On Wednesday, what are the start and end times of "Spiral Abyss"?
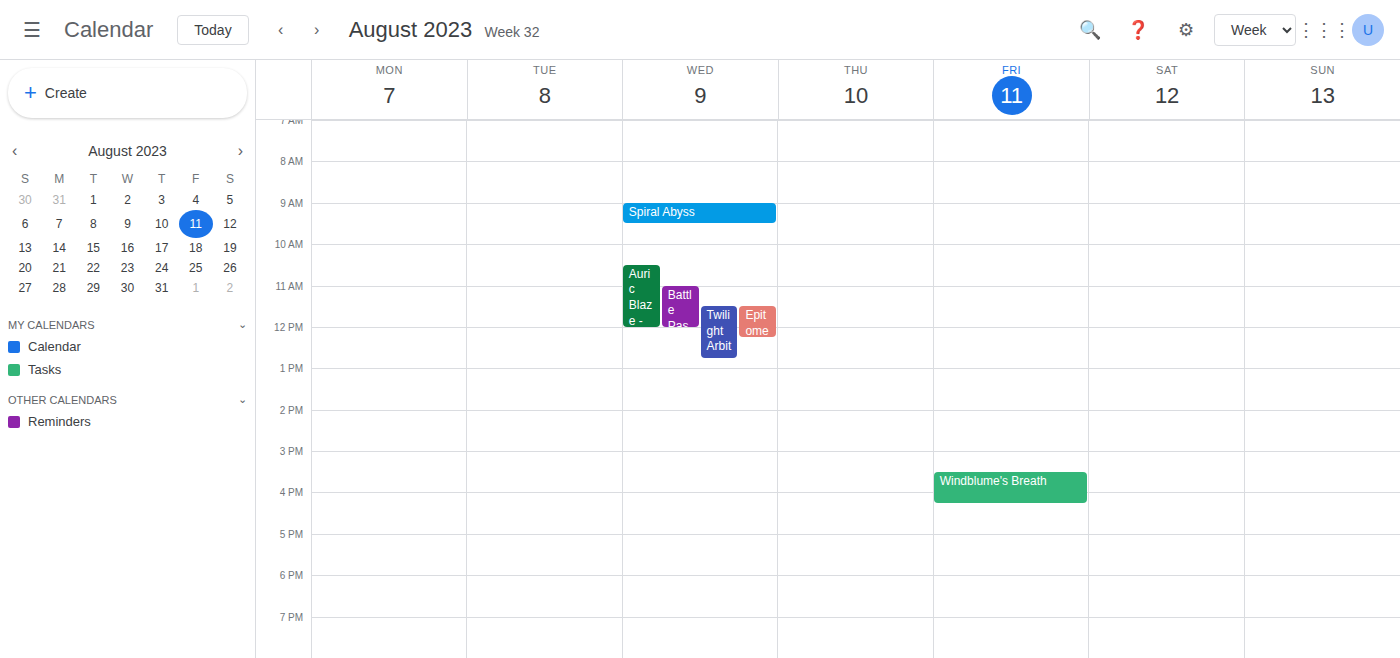
09:00 to 09:30